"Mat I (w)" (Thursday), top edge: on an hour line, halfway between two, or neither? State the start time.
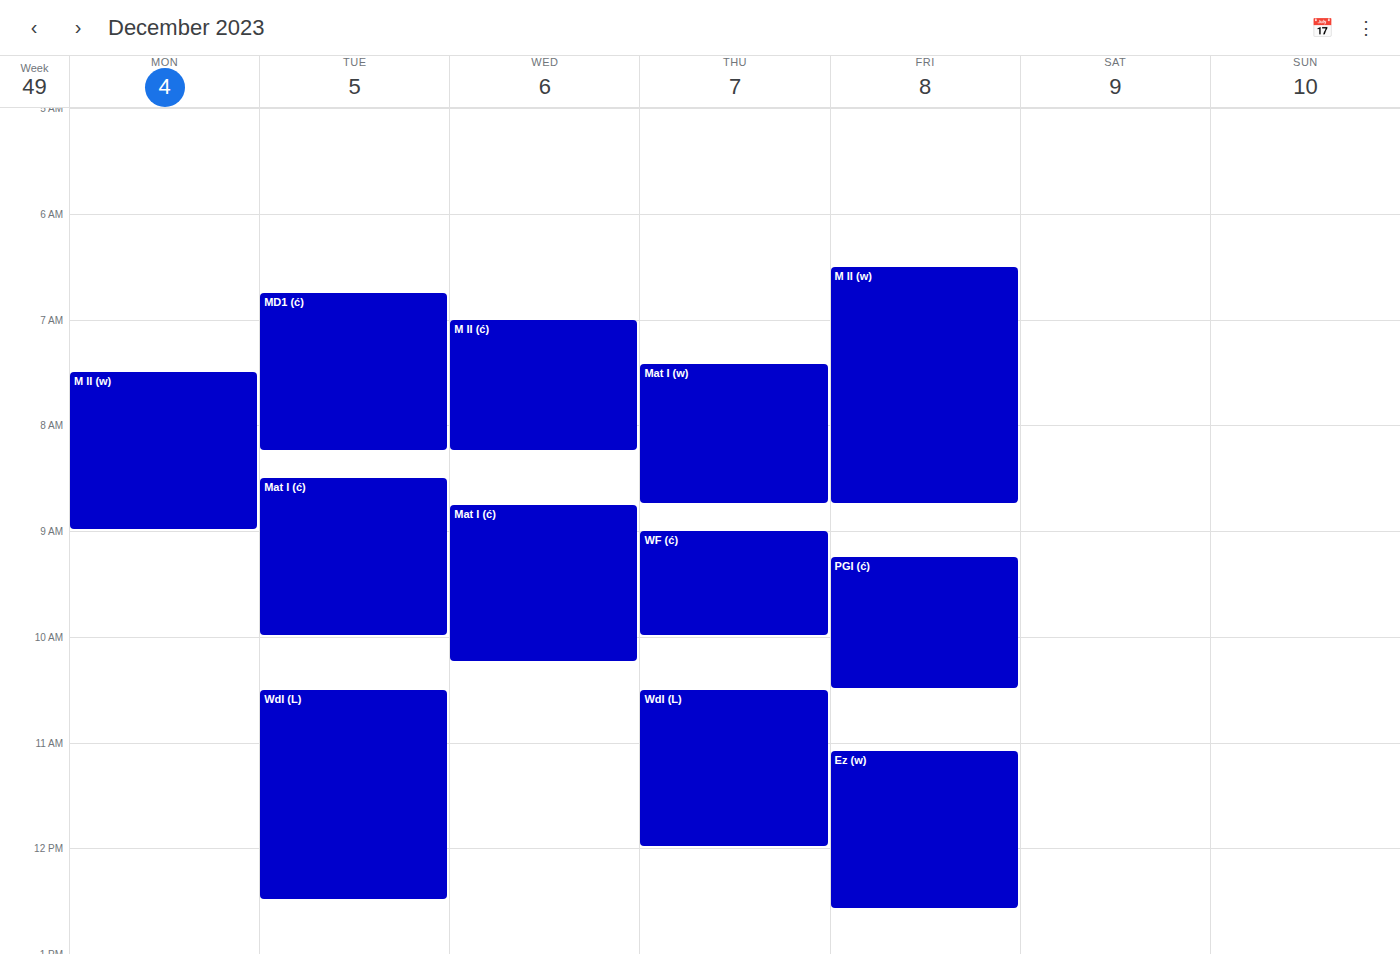
7:25 AM -- neither: 25 minutes below the 7 AM line and 35 minutes above the 8 AM line.